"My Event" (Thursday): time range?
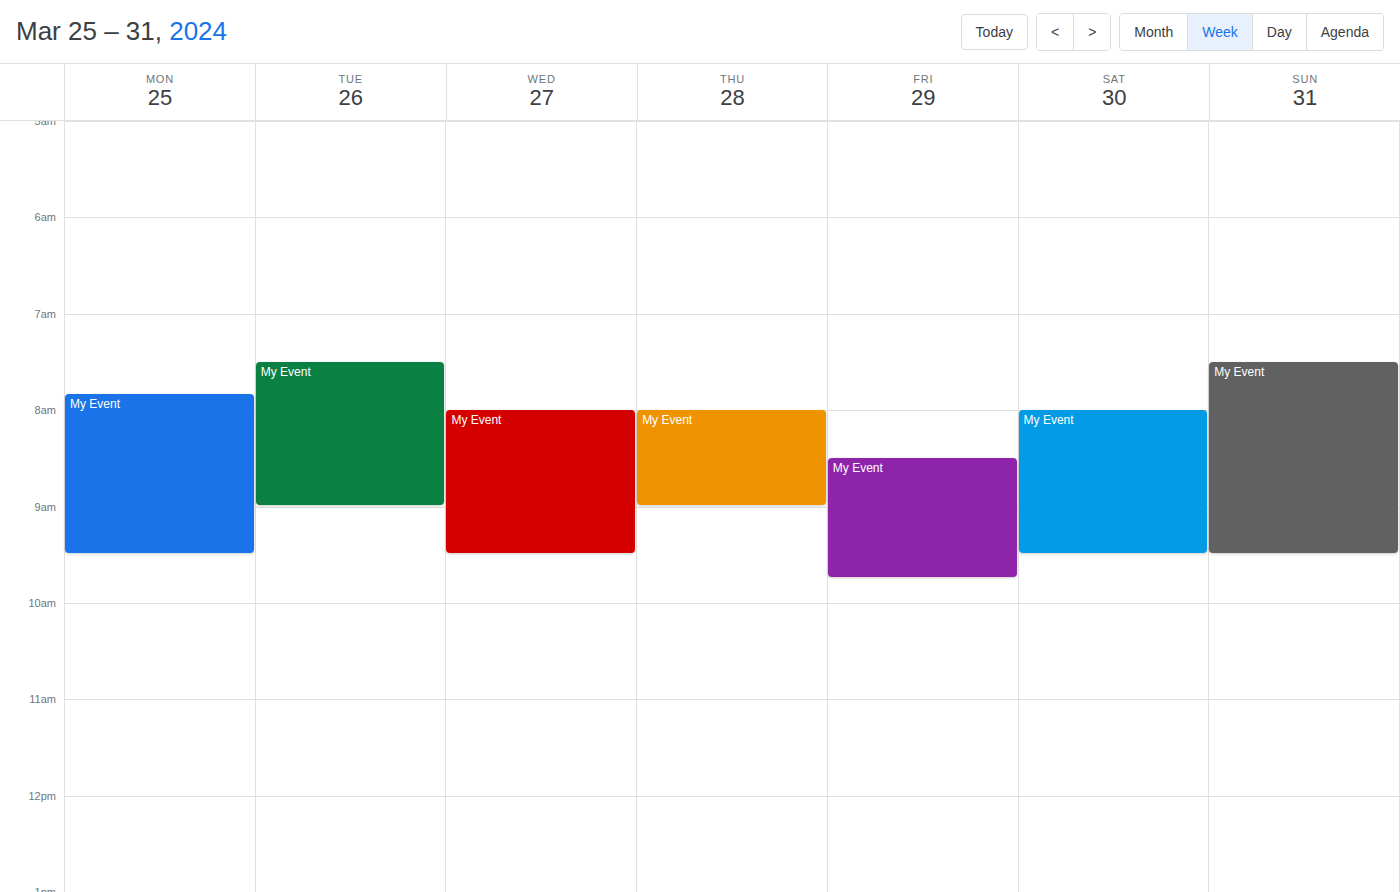
8:00 AM to 9:00 AM